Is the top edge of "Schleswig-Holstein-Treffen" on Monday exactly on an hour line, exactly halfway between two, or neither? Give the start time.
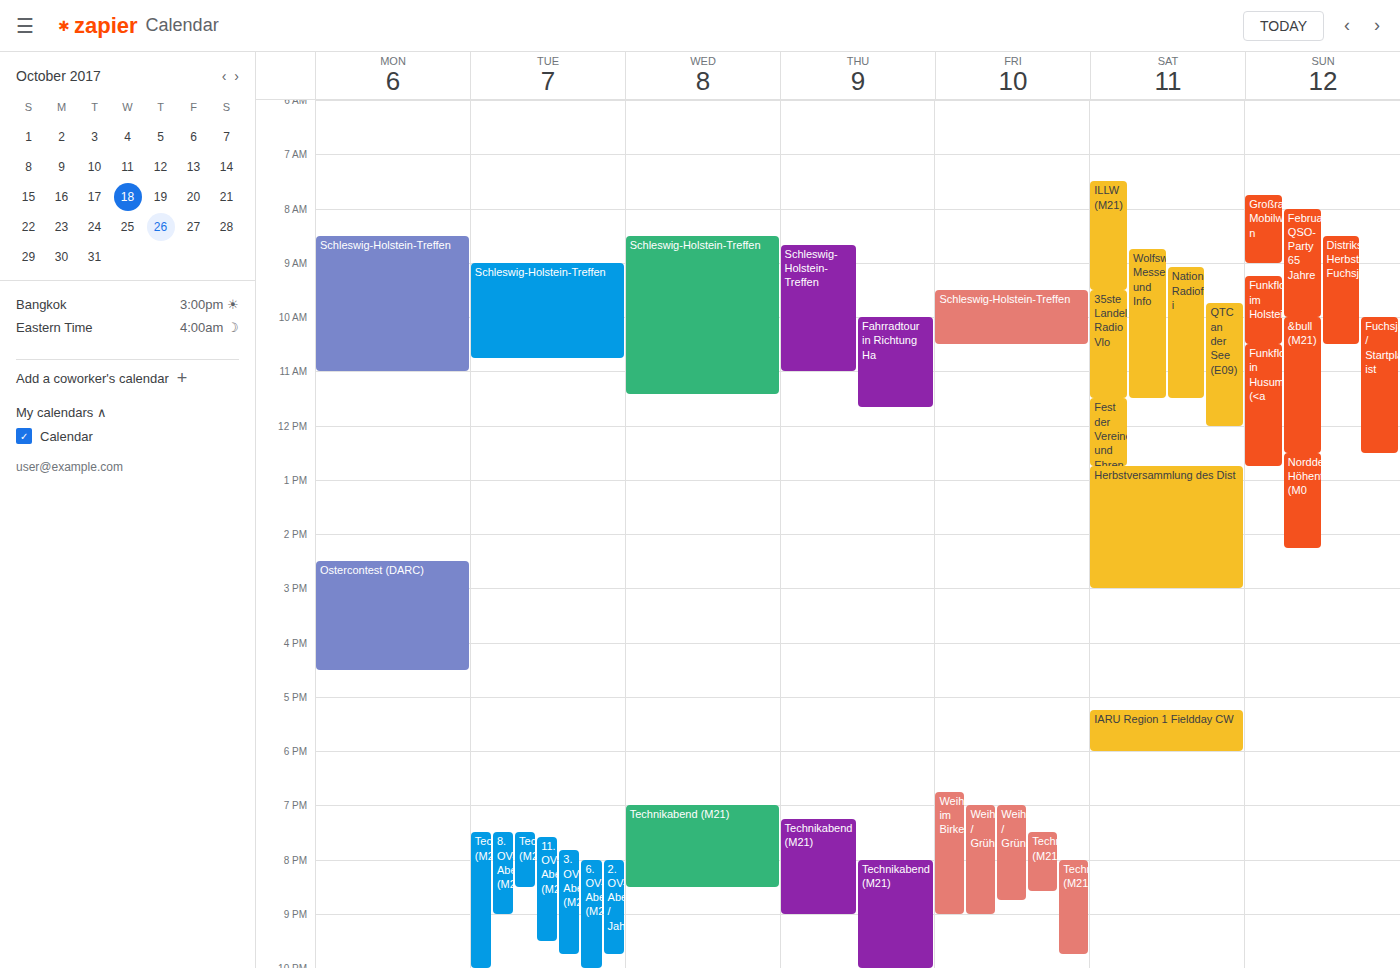
8:30 AM -- halfway between the 8 AM and 9 AM lines.